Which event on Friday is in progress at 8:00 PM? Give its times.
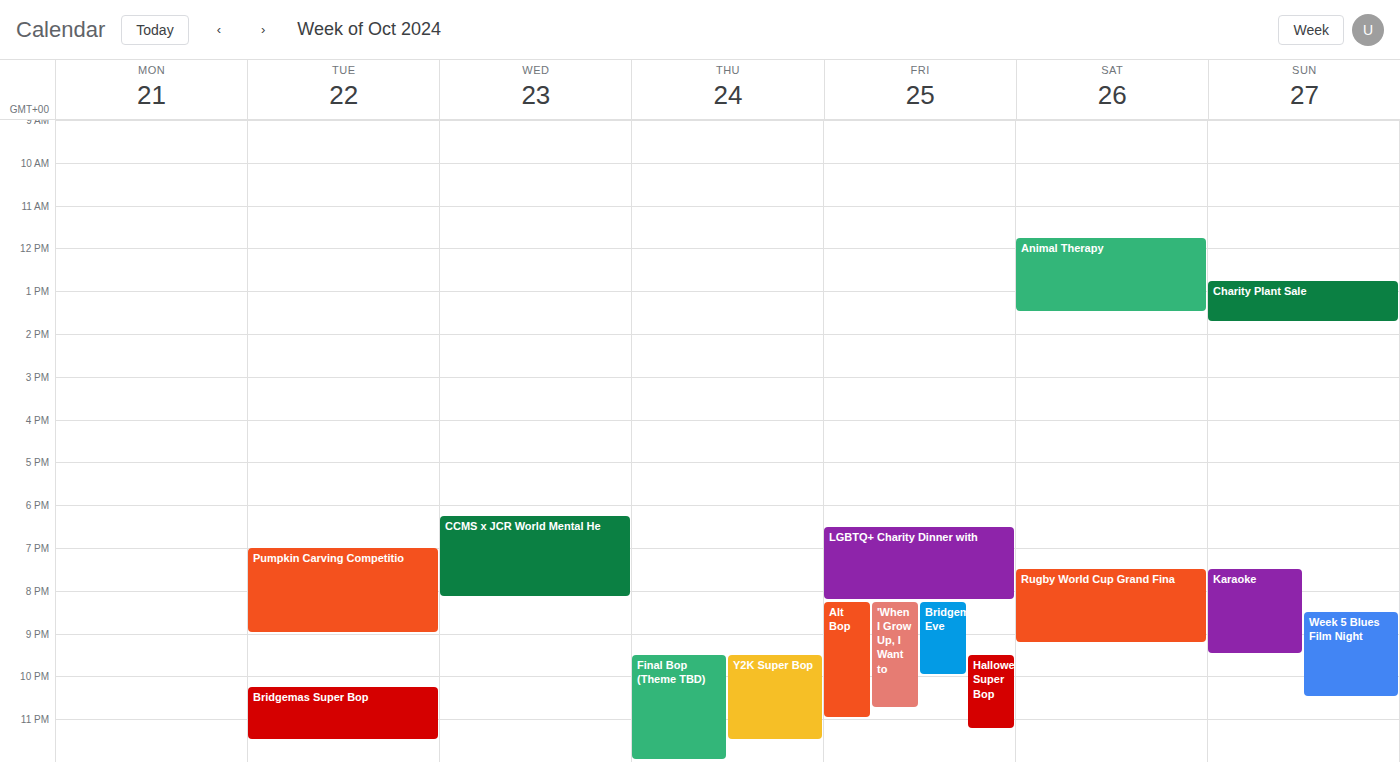
"LGBTQ+ Charity Dinner with", 6:30 PM to 8:15 PM